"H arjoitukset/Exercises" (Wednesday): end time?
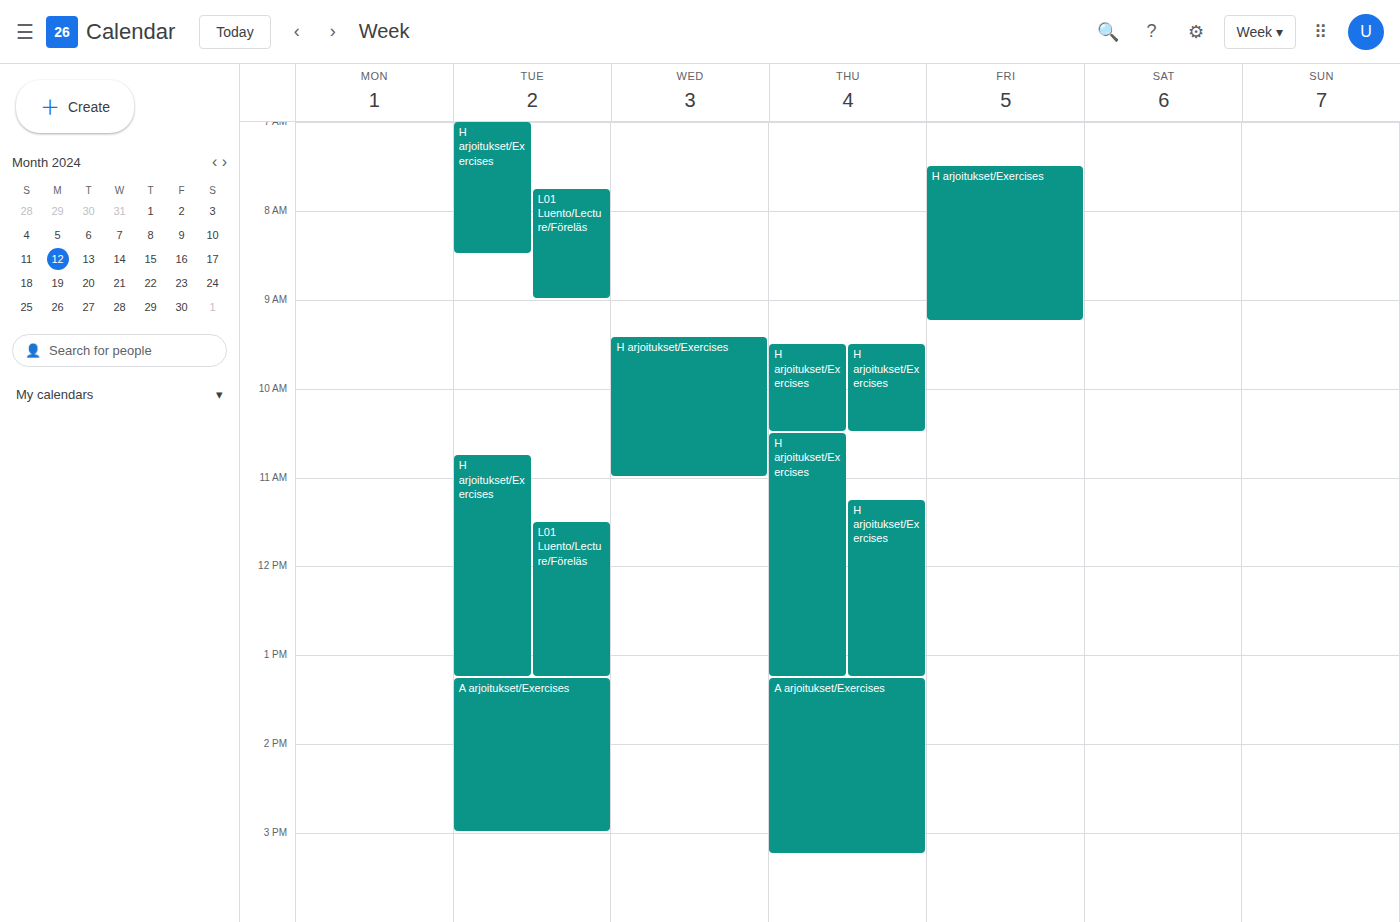
11:00 AM